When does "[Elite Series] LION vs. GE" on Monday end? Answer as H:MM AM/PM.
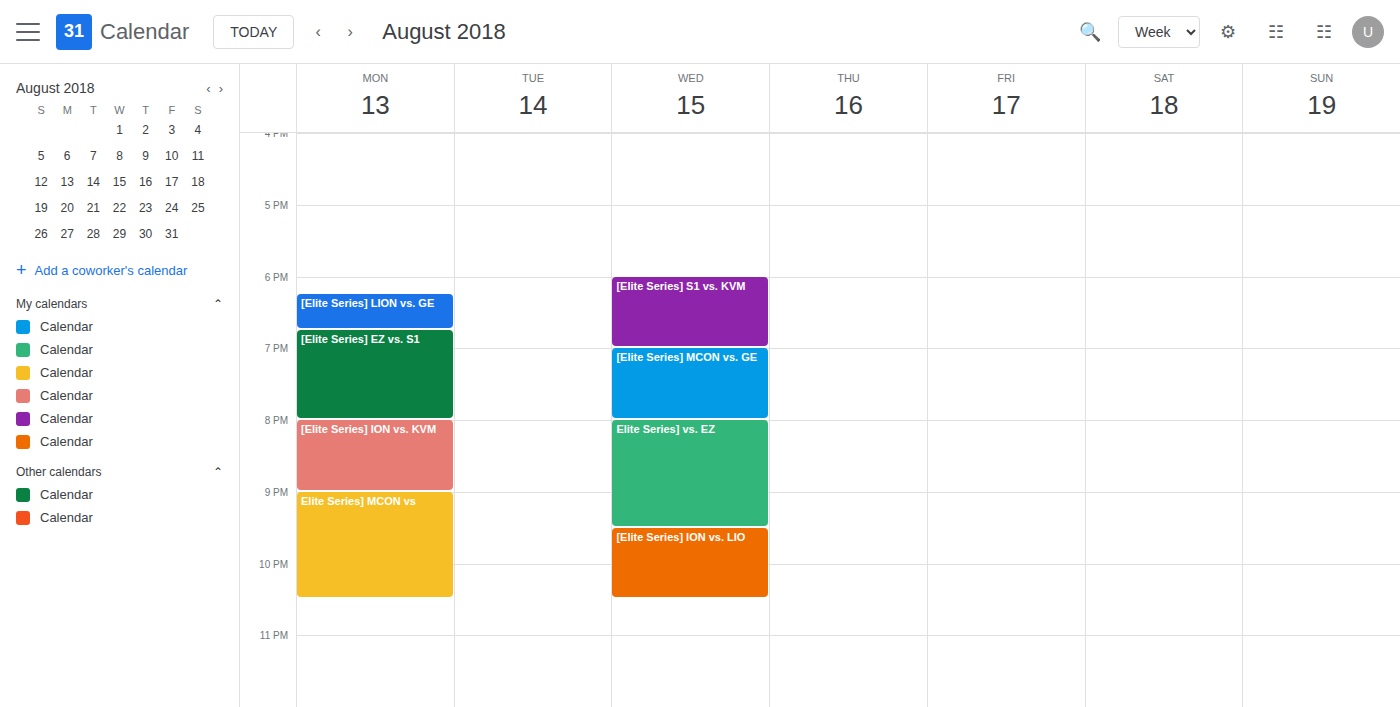
6:45 PM